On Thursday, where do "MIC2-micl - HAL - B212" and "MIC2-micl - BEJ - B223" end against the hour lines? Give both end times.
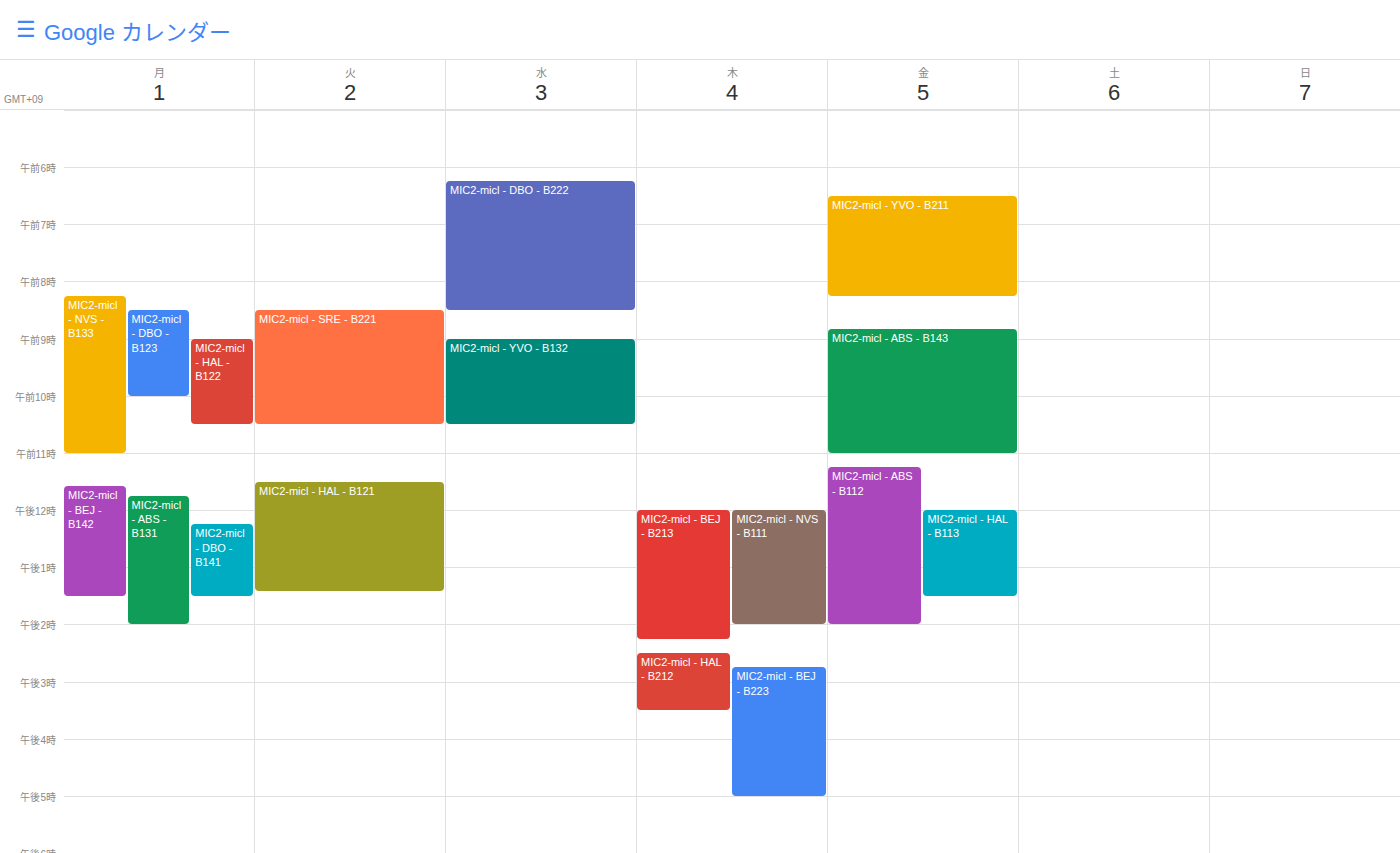
"MIC2-micl - HAL - B212": 15:30, halfway between the 15:00 and 16:00 lines. "MIC2-micl - BEJ - B223": 17:00, exactly on the 17:00 line.